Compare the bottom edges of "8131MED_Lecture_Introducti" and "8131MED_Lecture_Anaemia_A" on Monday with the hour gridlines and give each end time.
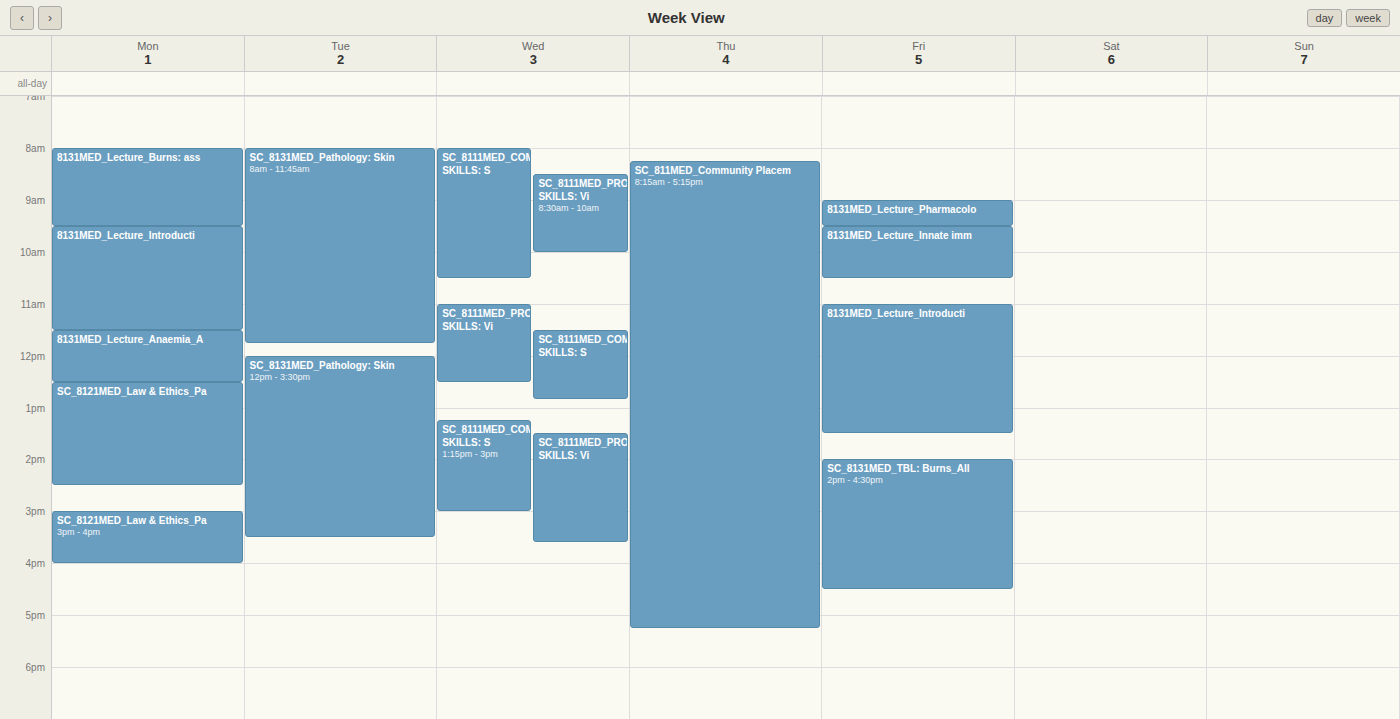
"8131MED_Lecture_Introducti": 11:30 AM, halfway between the 11 AM and 12 PM lines. "8131MED_Lecture_Anaemia_A": 12:30 PM, halfway between the 12 PM and 1 PM lines.